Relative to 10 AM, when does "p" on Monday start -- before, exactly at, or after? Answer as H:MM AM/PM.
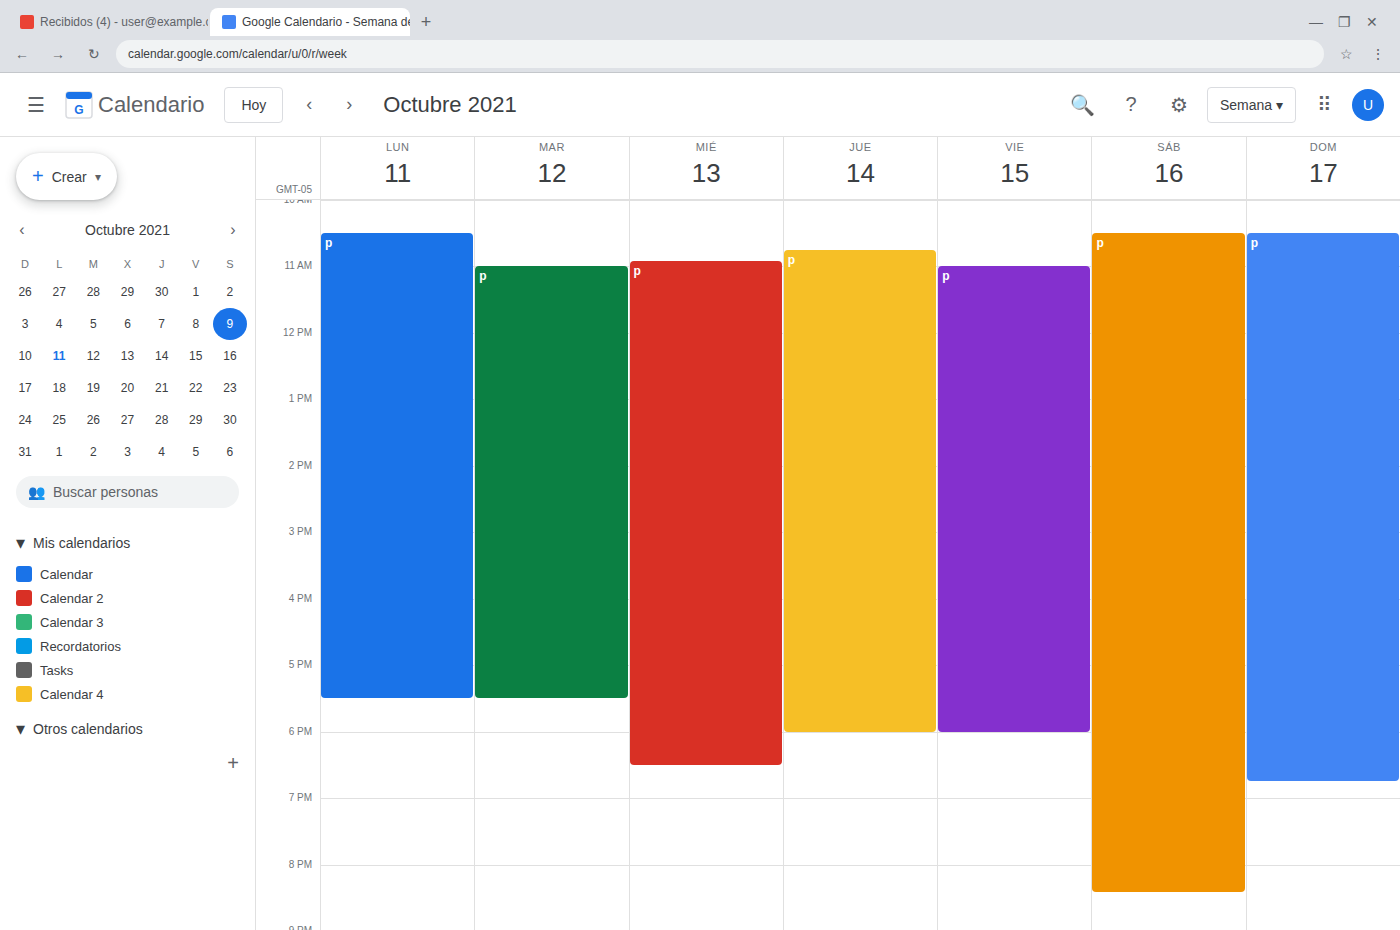
10:30 AM -- after 10 AM, 30 minutes below the 10 AM line.